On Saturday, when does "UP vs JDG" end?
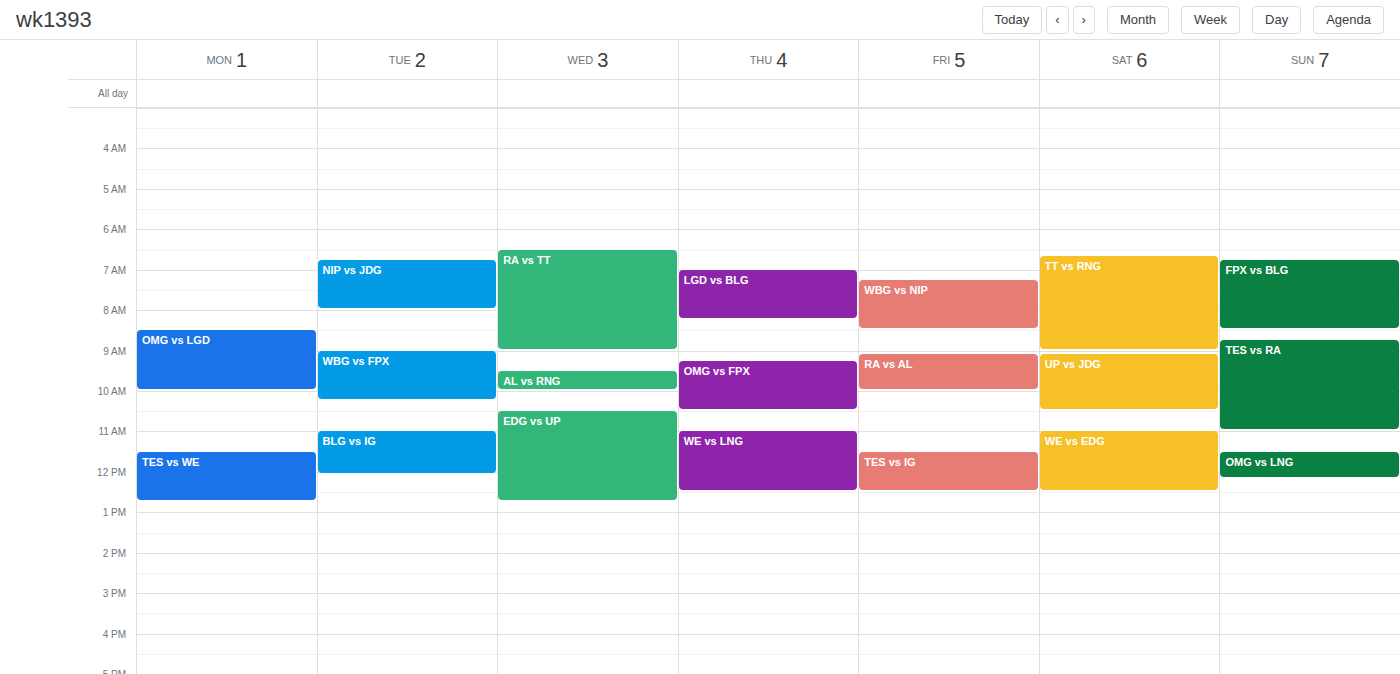
10:30 AM